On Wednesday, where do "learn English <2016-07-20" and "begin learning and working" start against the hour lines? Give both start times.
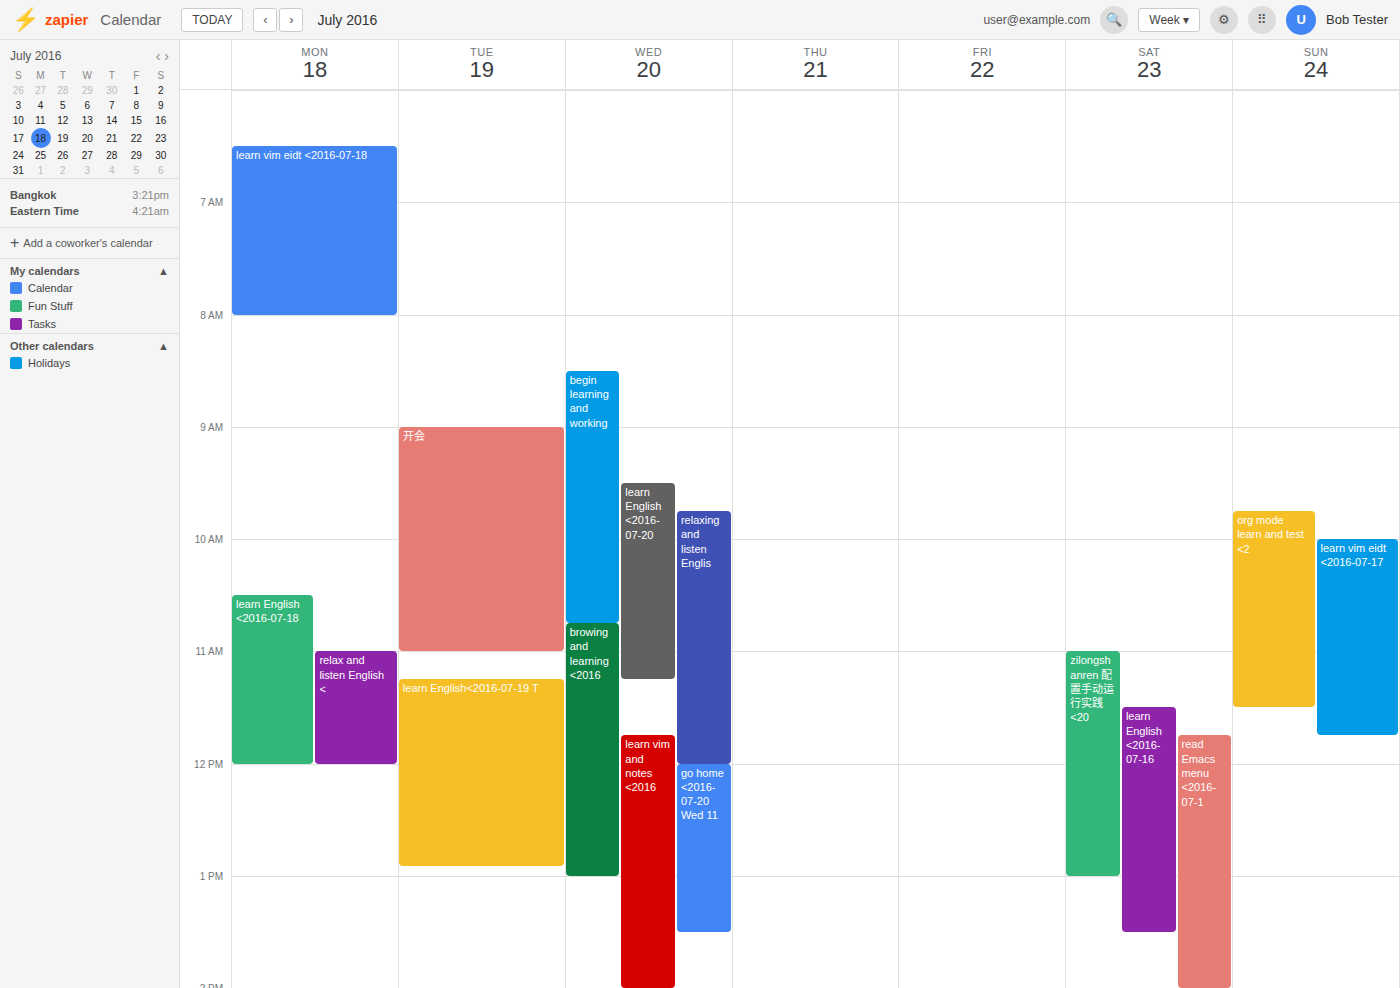
"learn English <2016-07-20": 9:30 AM, halfway between the 9 AM and 10 AM lines. "begin learning and working": 8:30 AM, halfway between the 8 AM and 9 AM lines.